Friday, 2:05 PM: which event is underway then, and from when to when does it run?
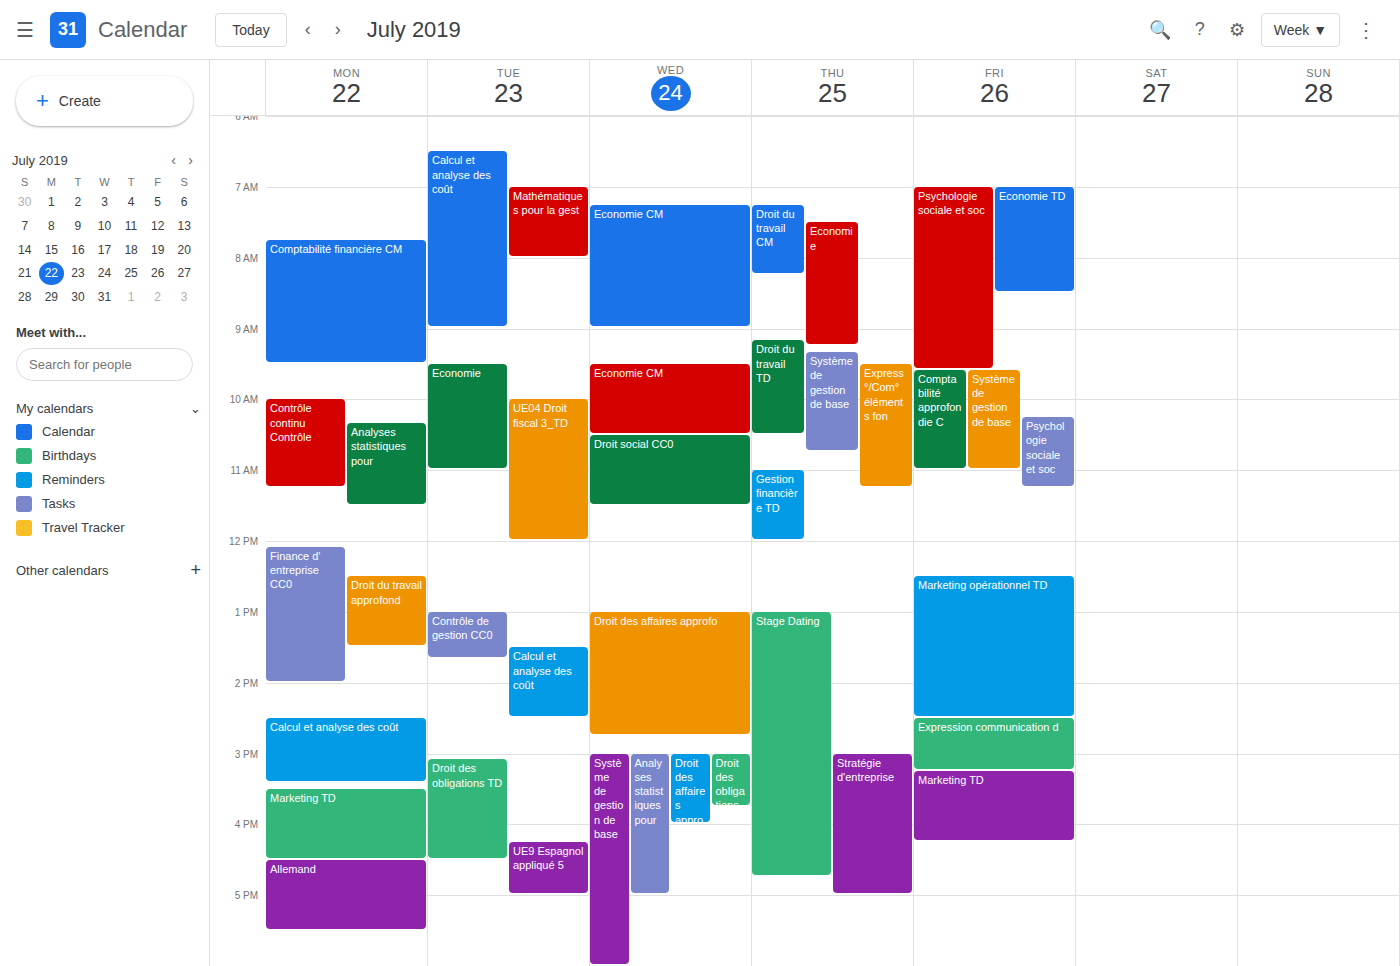
"Marketing opérationnel TD", 12:30 PM to 2:30 PM